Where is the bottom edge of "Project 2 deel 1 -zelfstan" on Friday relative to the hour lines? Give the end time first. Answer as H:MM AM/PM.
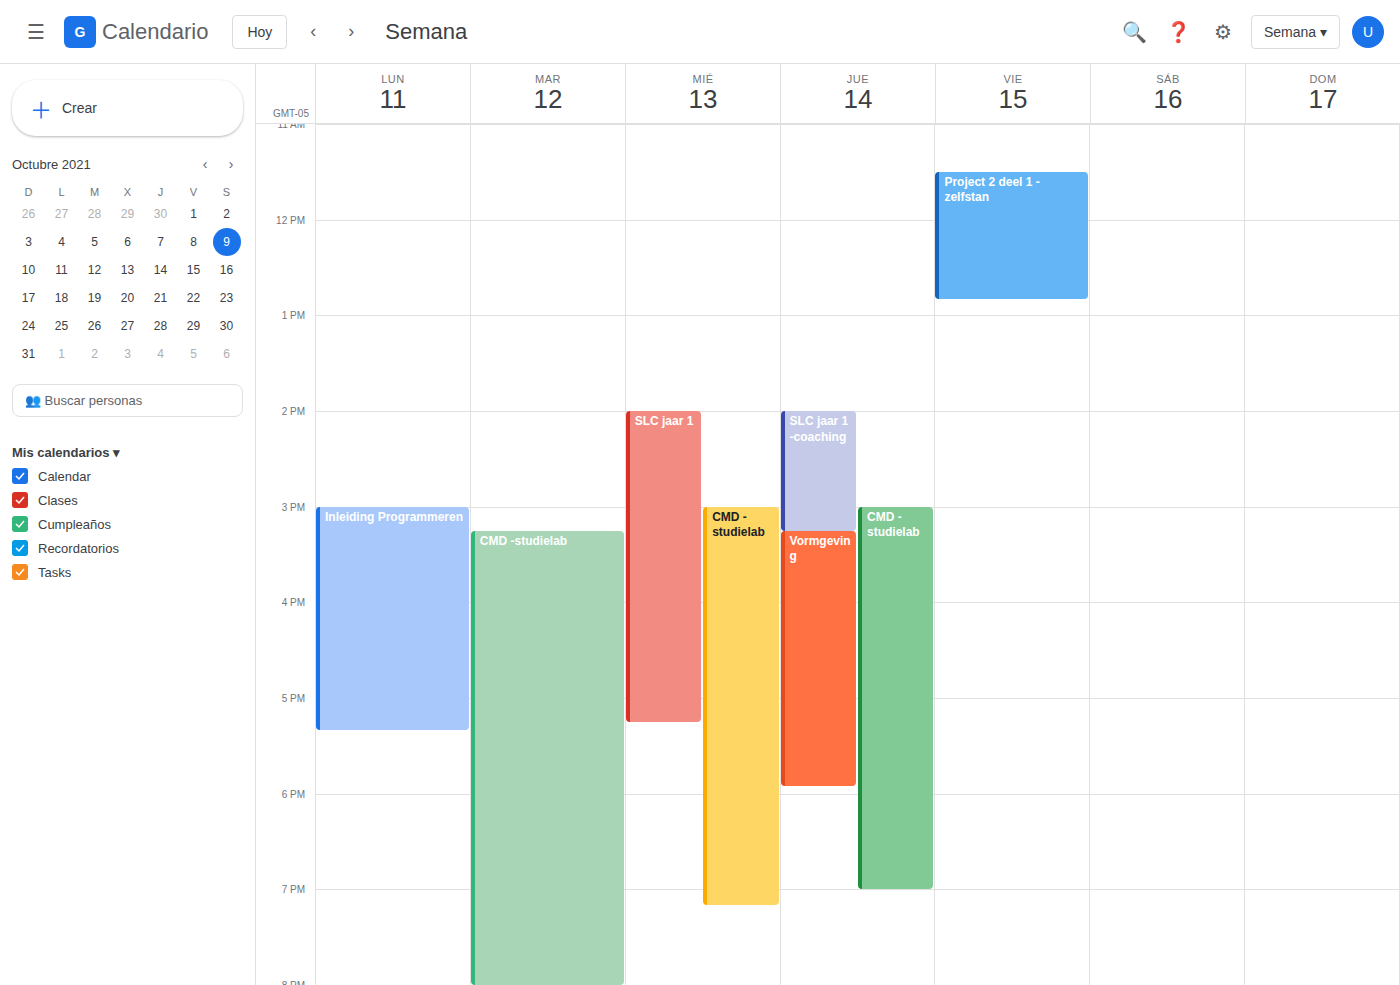
12:50 PM -- neither: 50 minutes below the 12 PM line and 10 minutes above the 1 PM line.